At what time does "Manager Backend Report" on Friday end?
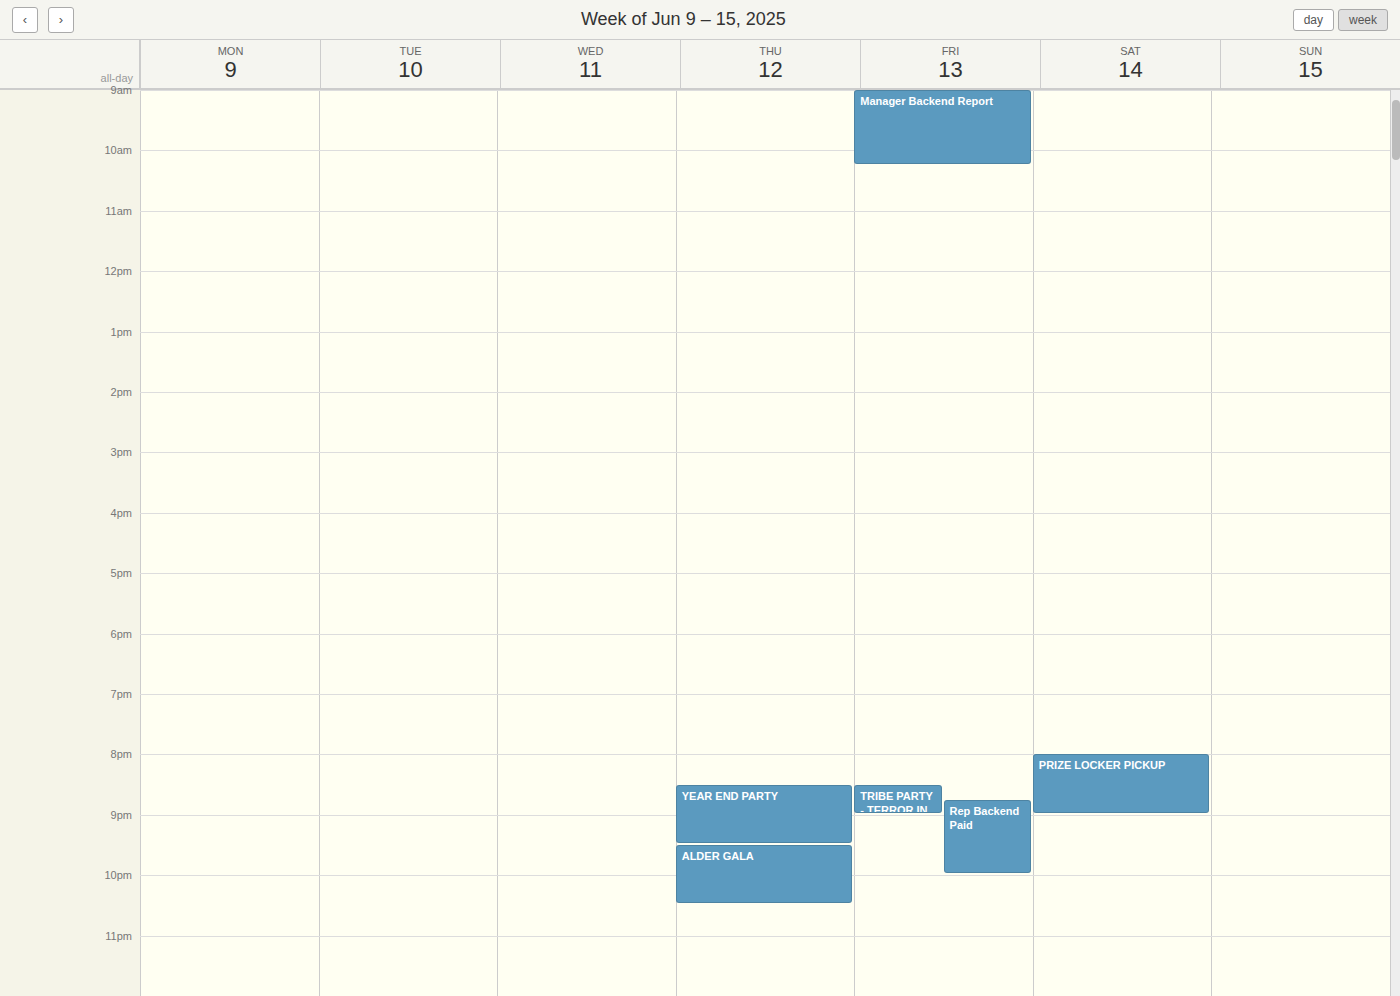
10:15 AM